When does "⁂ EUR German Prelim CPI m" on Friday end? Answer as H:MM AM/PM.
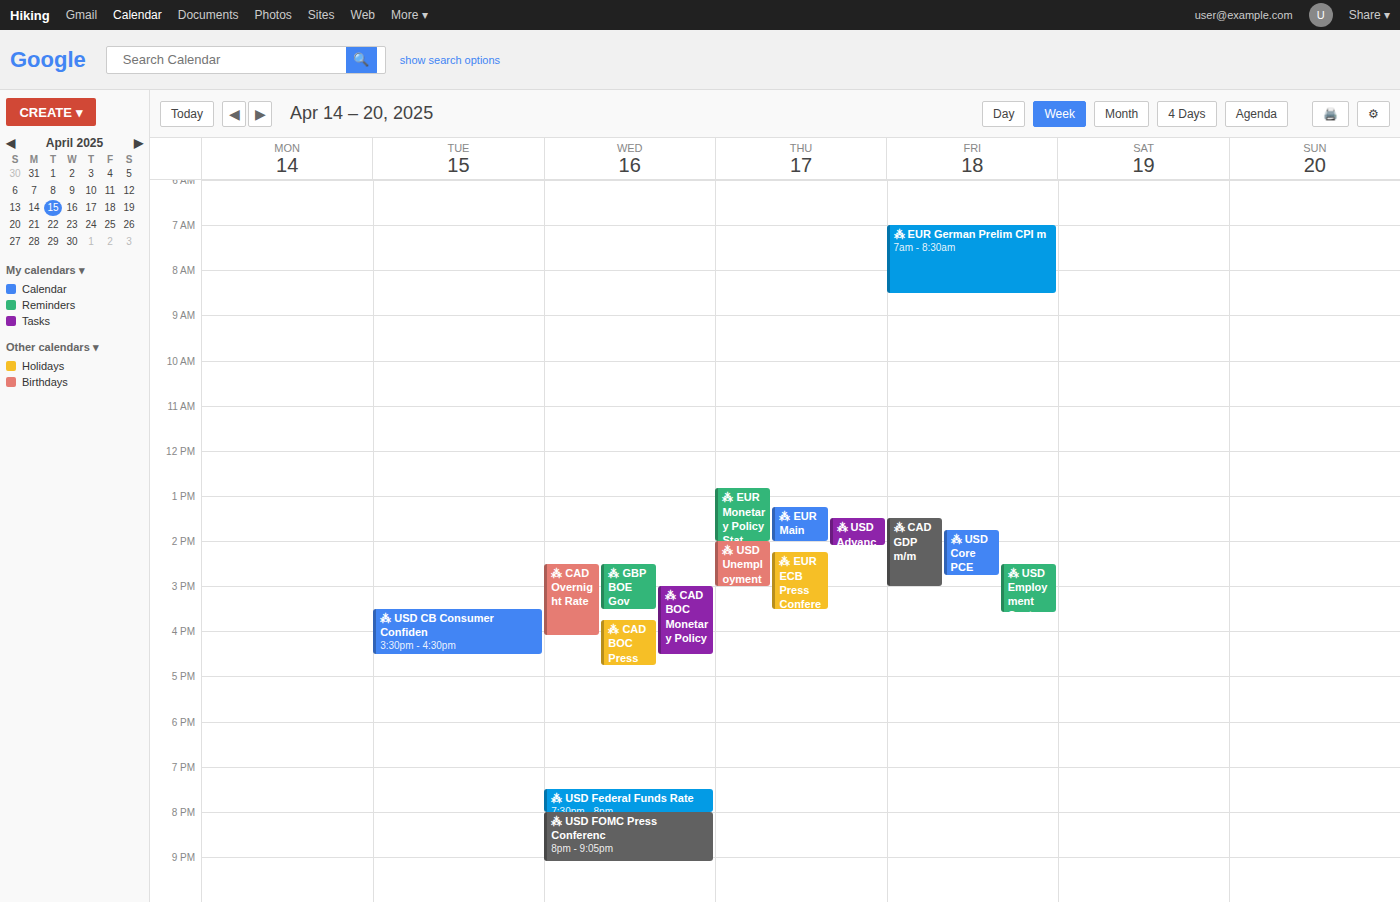
8:30 AM